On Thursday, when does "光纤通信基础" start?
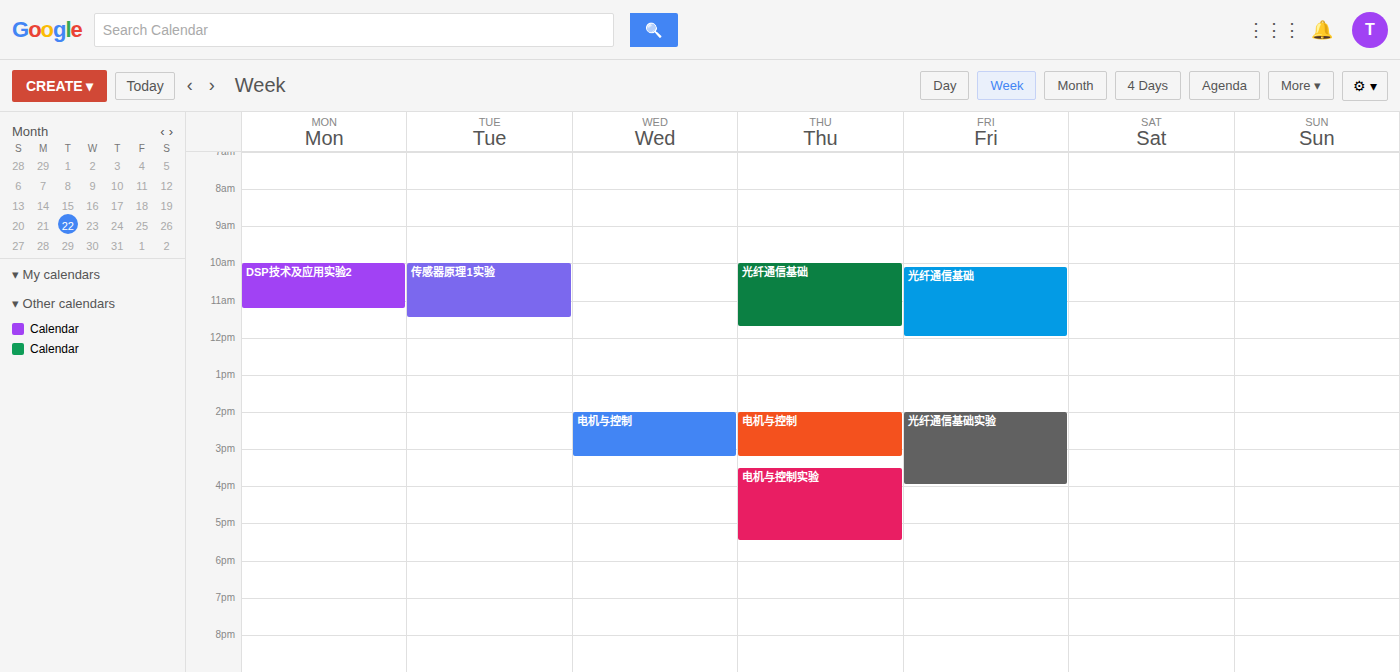
10:00 AM